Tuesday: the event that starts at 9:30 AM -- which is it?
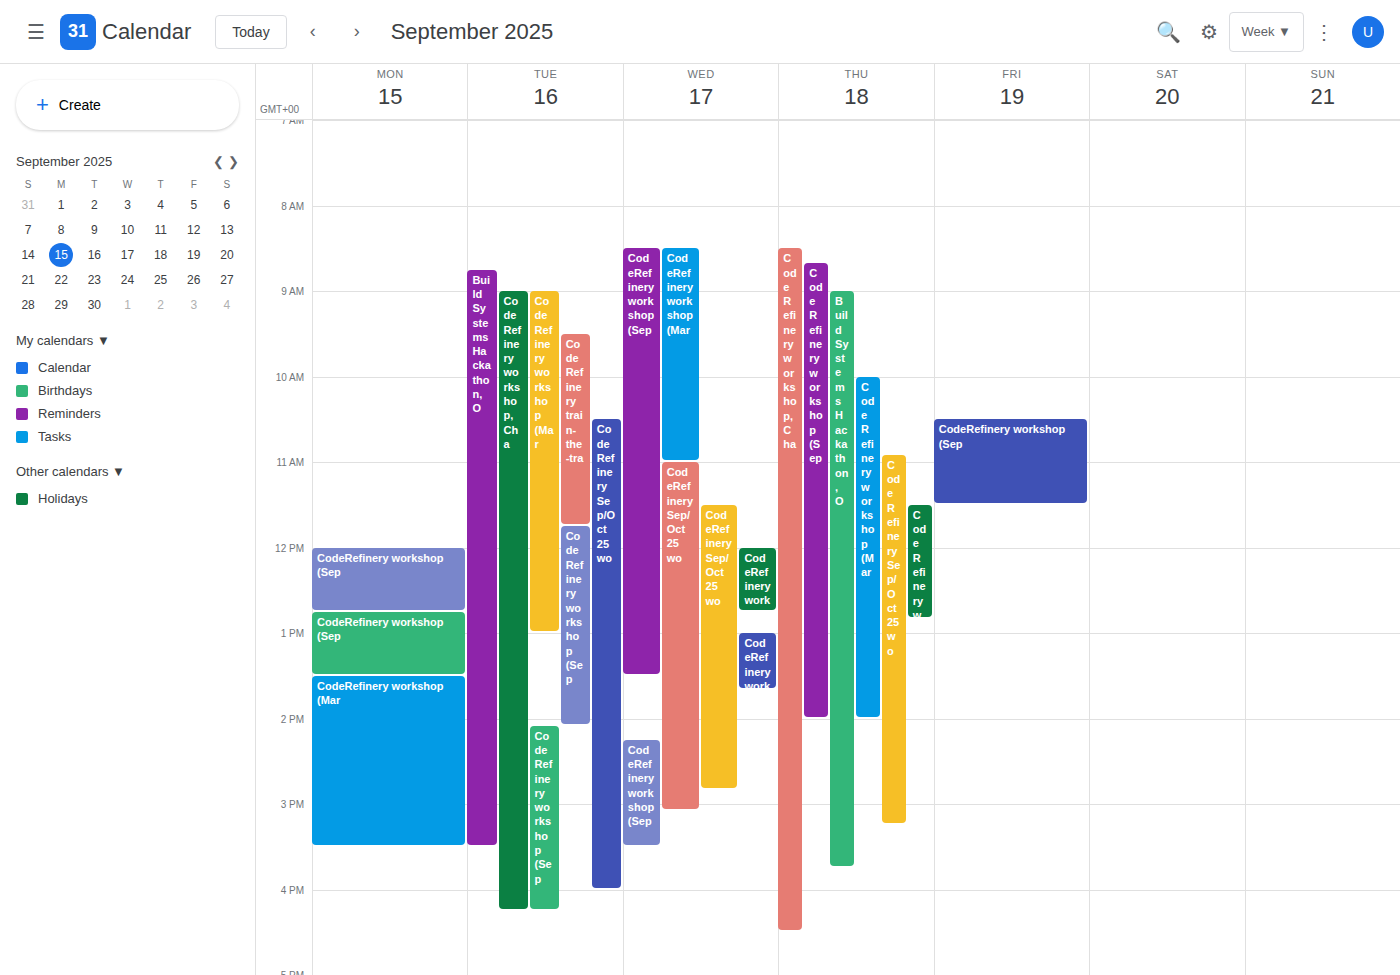
"CodeRefinery train-the-tra"